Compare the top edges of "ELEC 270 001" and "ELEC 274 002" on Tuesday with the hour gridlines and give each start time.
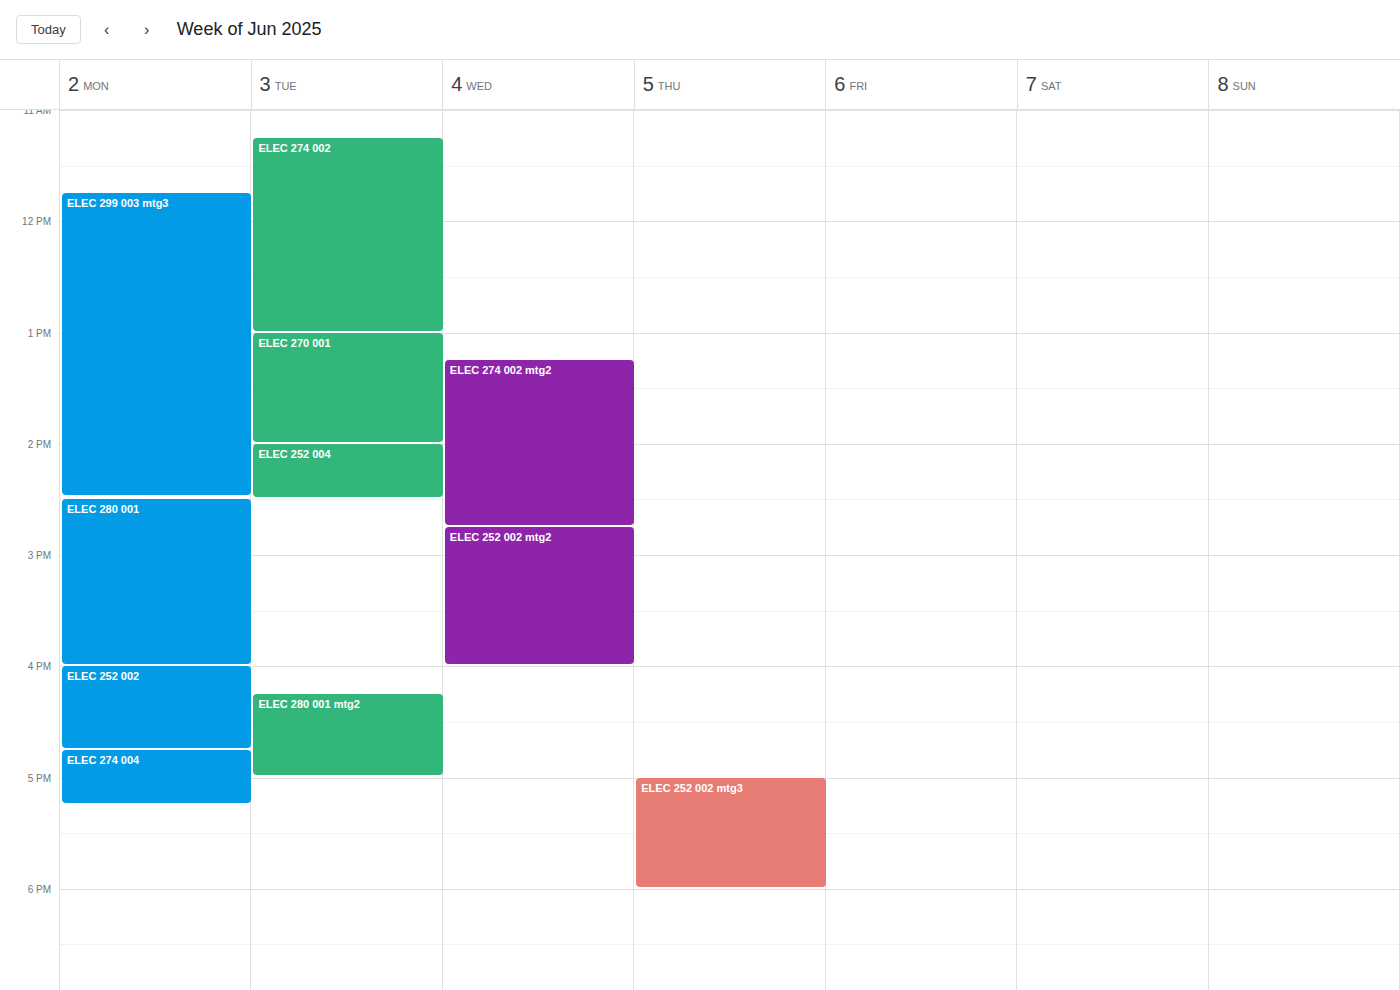
"ELEC 270 001": 1:00 PM, exactly on the 1 PM line. "ELEC 274 002": 11:15 AM, neither: a quarter of the way from the 11 AM line to the 12 PM line.